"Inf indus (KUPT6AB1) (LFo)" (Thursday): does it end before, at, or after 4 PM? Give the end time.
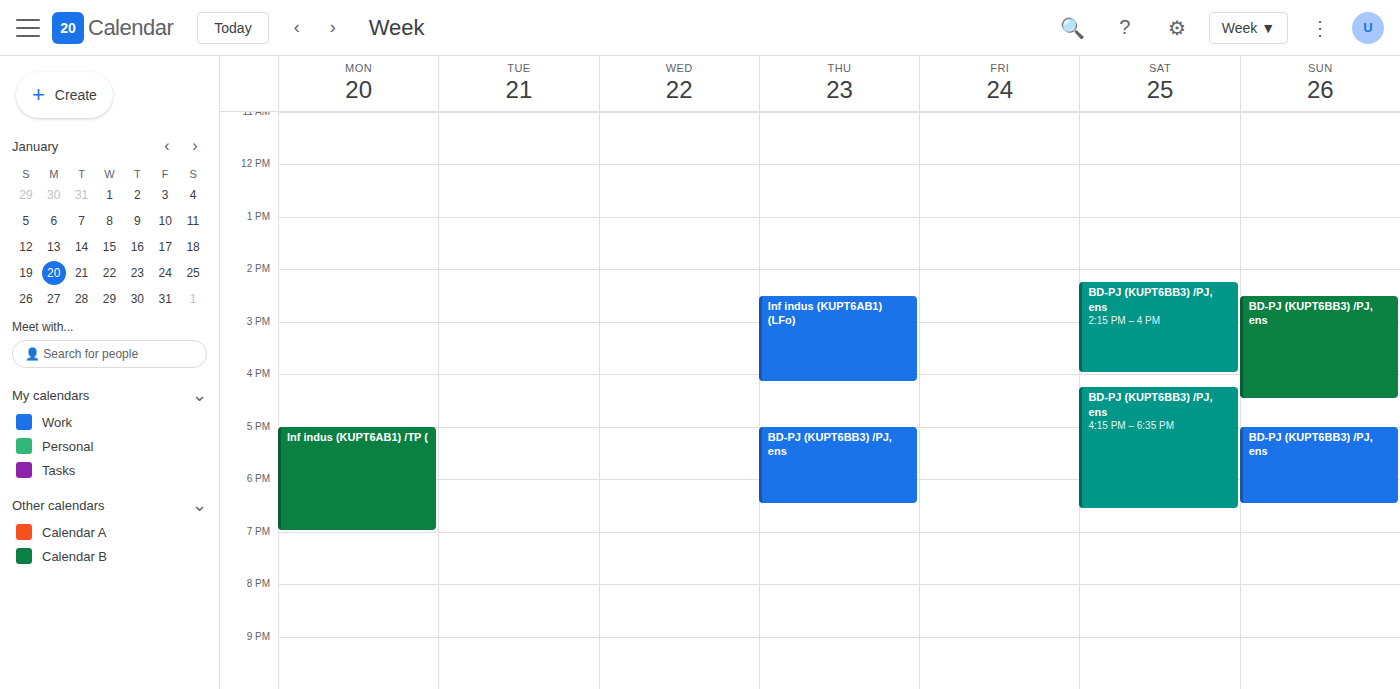
4:10 PM -- after 4 PM, 10 minutes below the 4 PM line.